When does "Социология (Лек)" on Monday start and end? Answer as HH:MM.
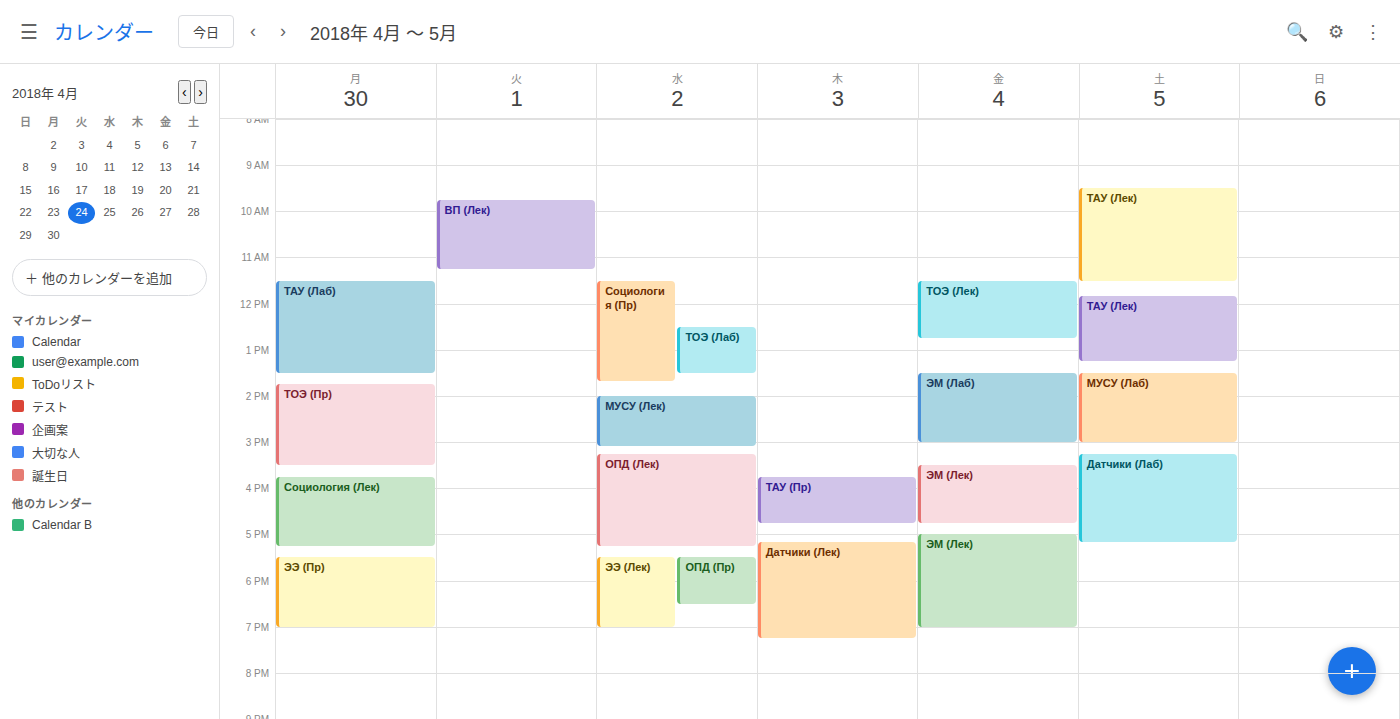
15:45 to 17:15